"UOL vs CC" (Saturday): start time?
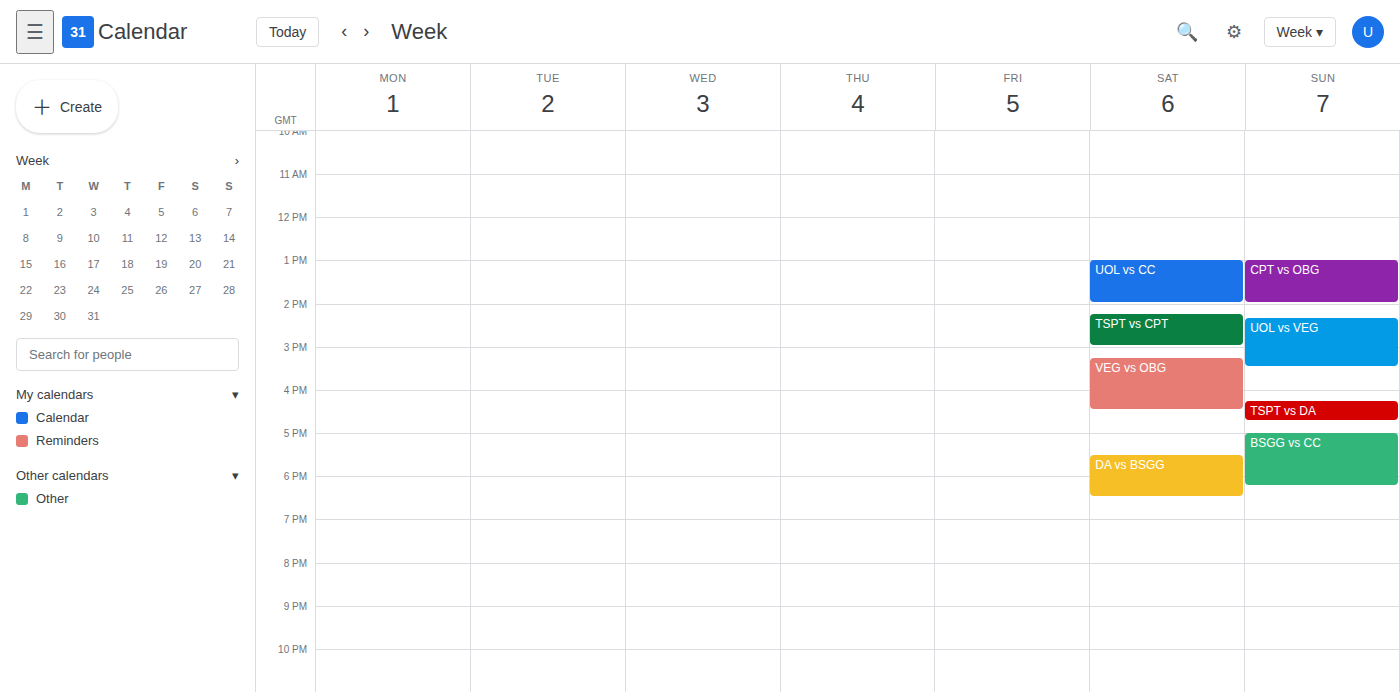
1:00 PM